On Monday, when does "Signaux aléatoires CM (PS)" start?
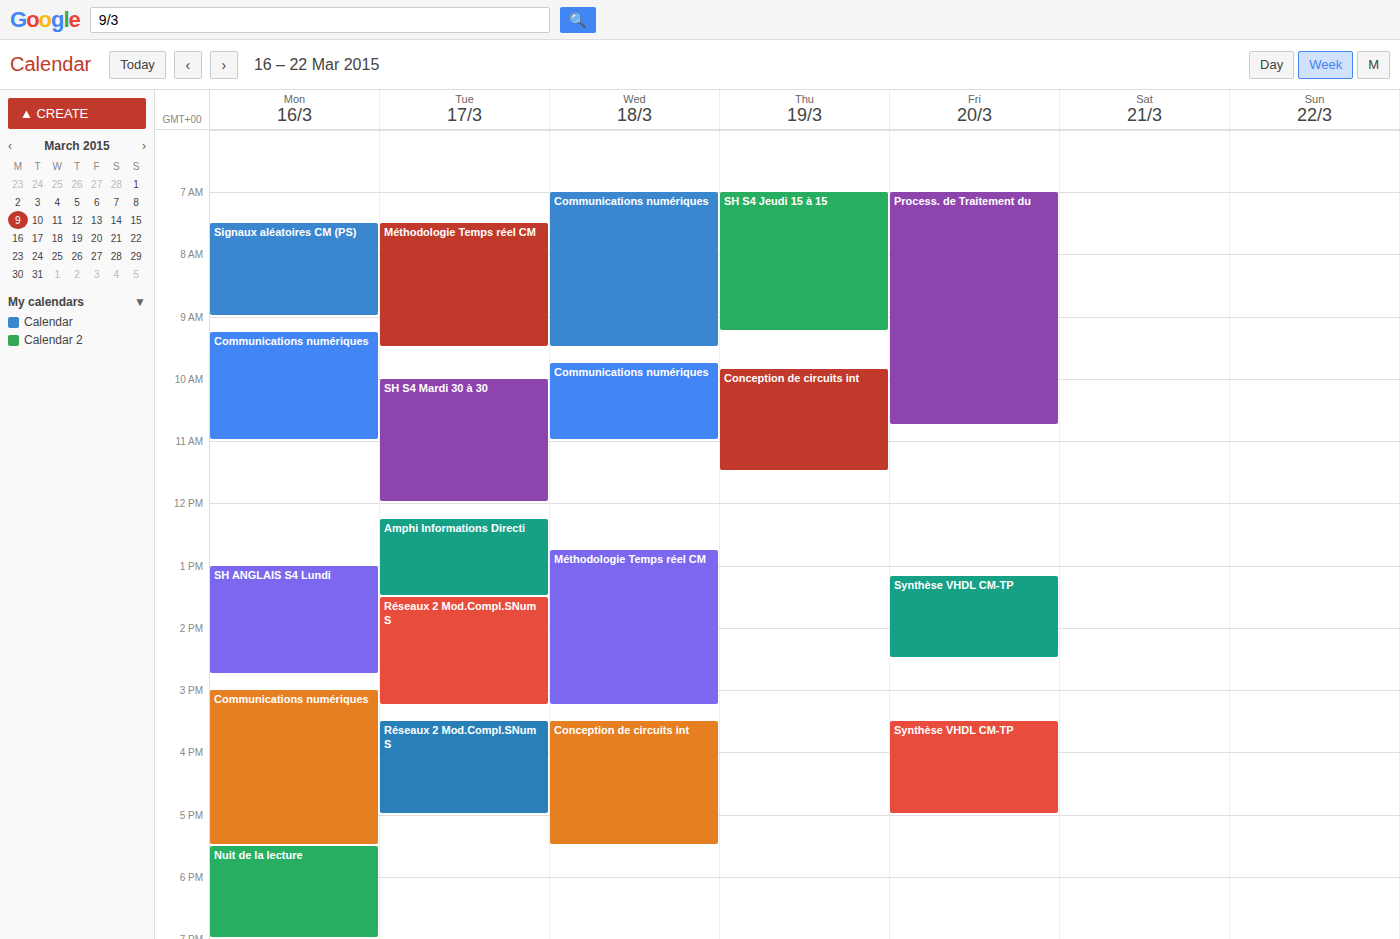
07:30